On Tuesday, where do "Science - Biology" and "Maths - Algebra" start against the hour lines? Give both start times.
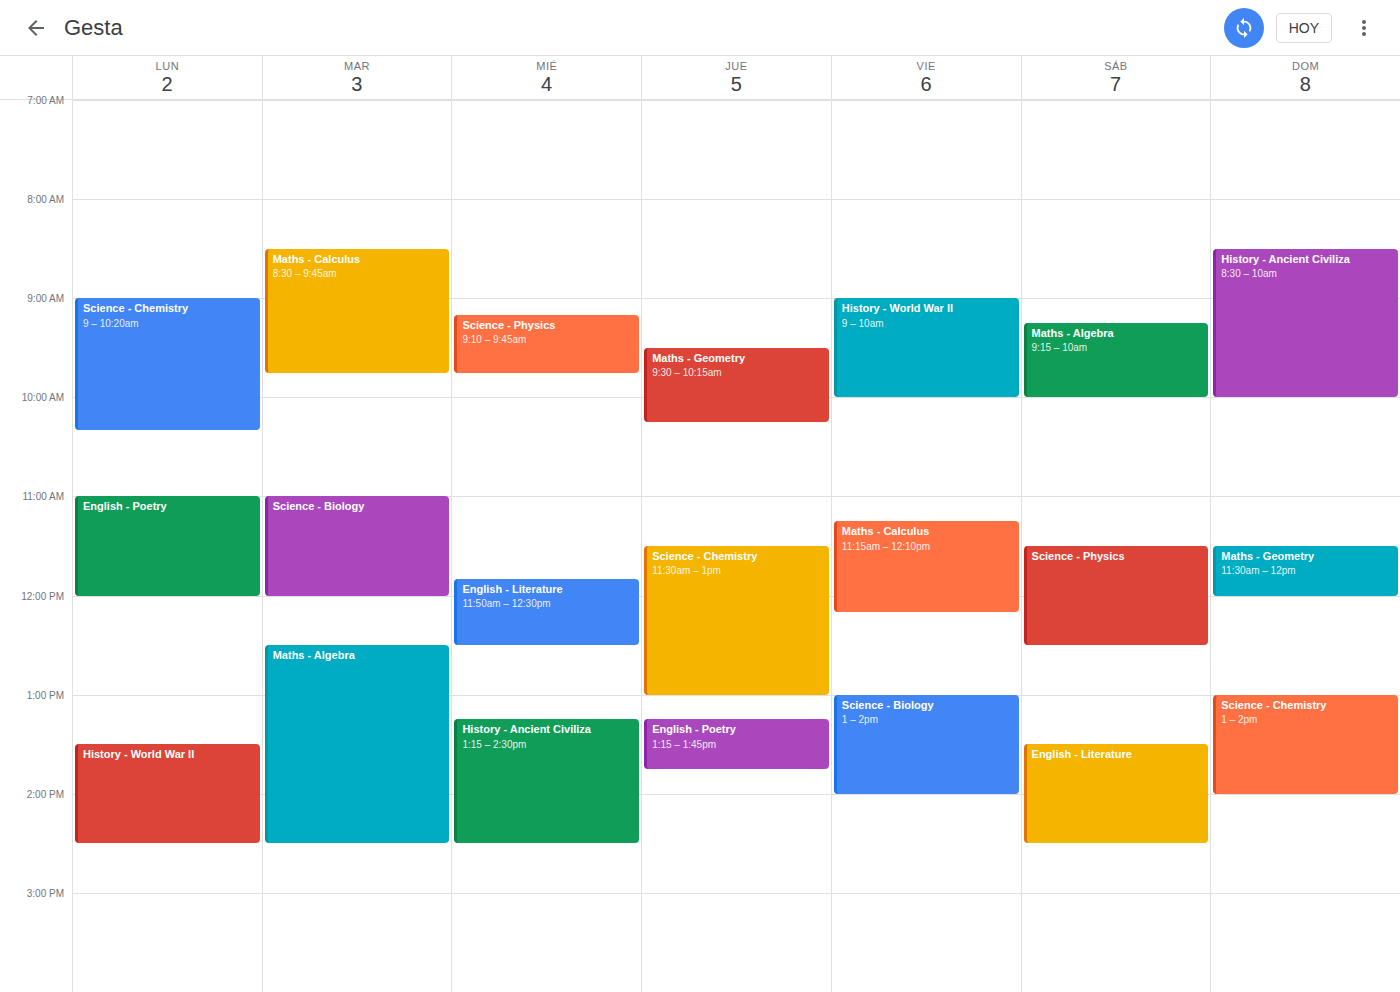
"Science - Biology": 11:00 AM, exactly on the 11 AM line. "Maths - Algebra": 12:30 PM, halfway between the 12 PM and 1 PM lines.